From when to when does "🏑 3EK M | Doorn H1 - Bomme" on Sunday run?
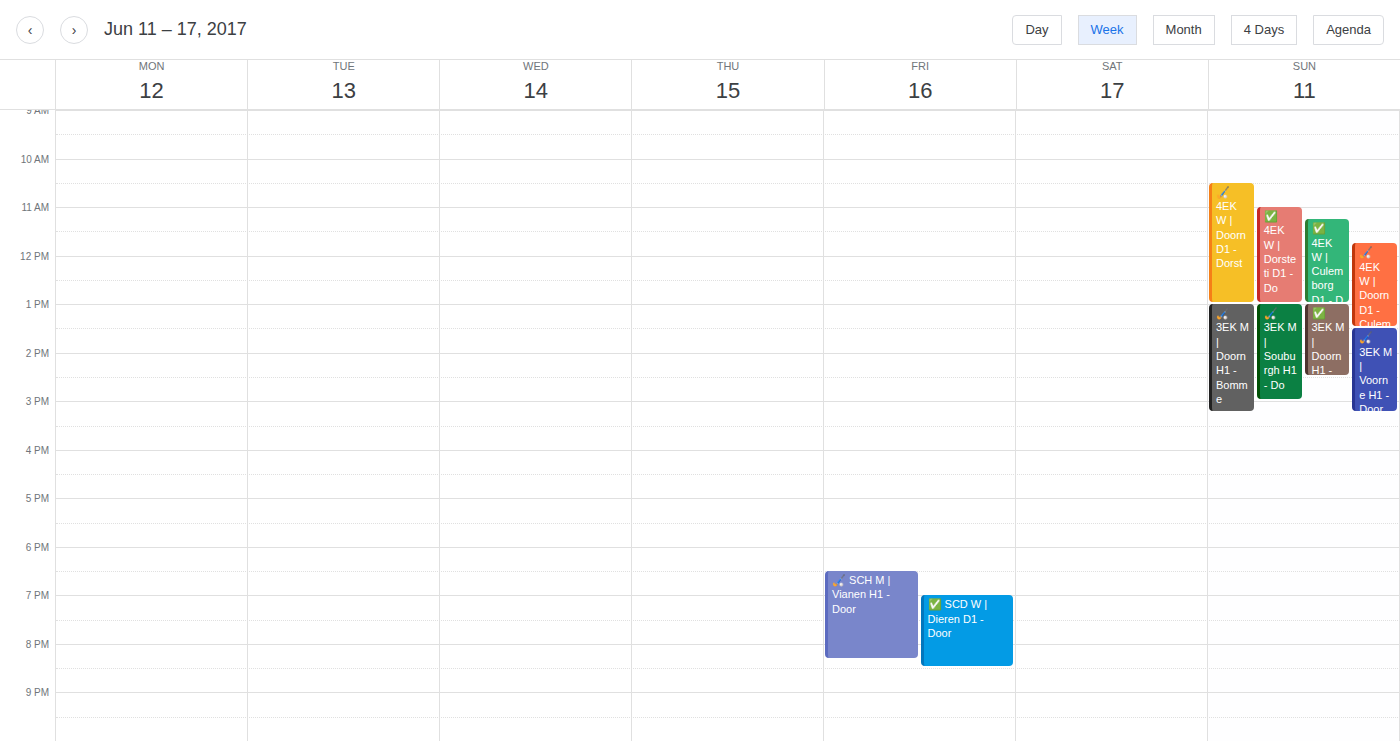
1:00 PM to 3:15 PM